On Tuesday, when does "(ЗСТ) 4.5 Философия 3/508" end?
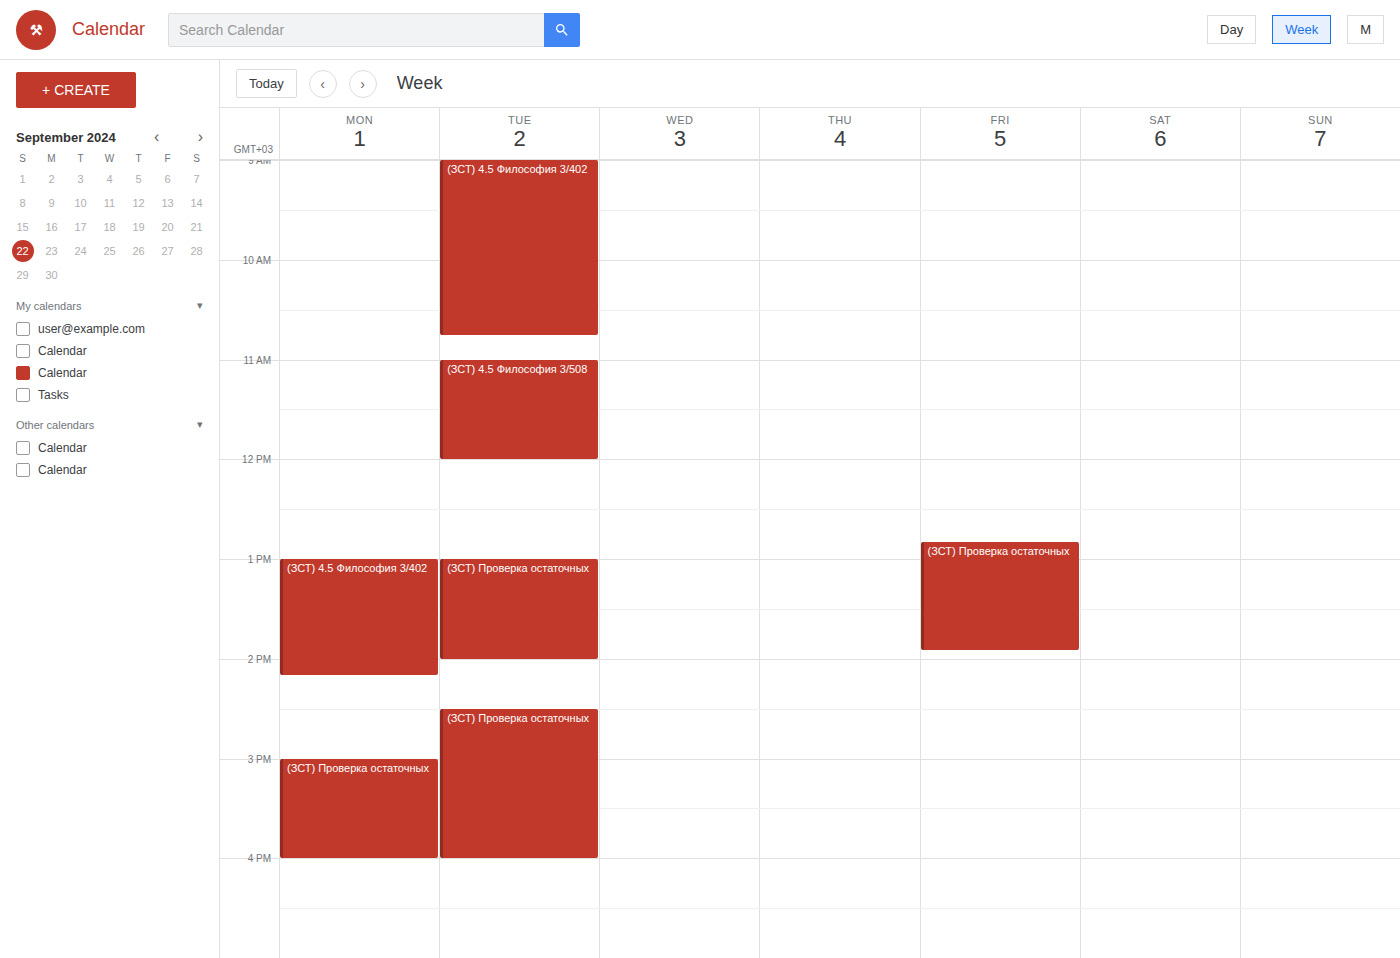
12:00 PM